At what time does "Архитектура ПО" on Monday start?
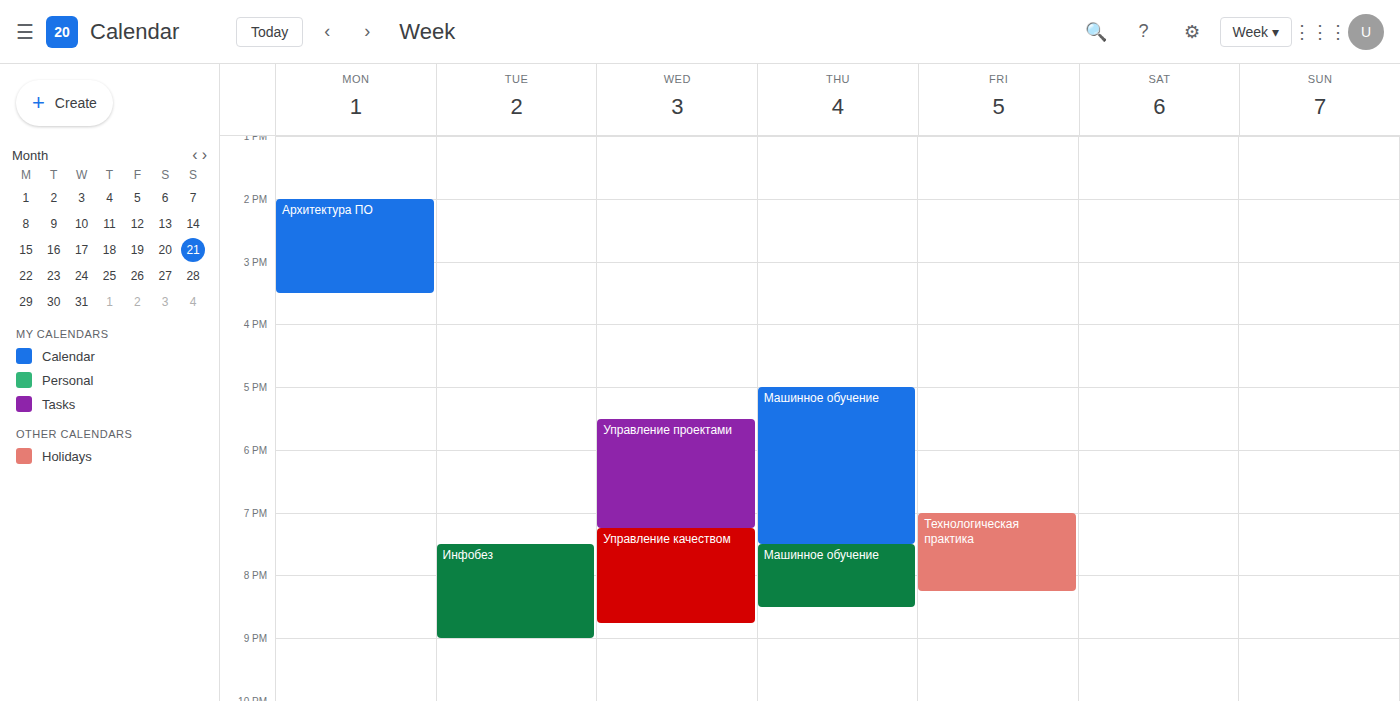
2:00 PM